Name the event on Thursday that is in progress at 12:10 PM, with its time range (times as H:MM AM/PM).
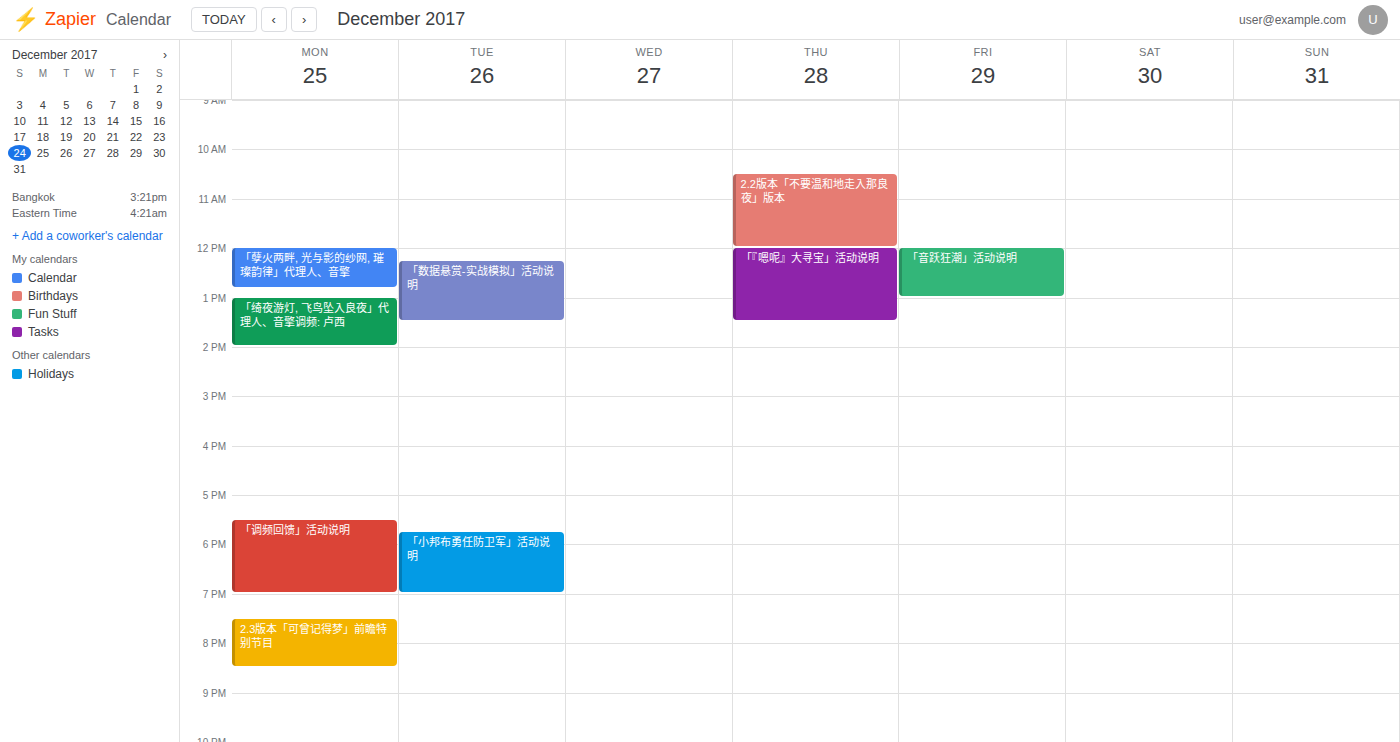
"「『嗯呢』大寻宝」活动说明", 12:00 PM to 1:30 PM